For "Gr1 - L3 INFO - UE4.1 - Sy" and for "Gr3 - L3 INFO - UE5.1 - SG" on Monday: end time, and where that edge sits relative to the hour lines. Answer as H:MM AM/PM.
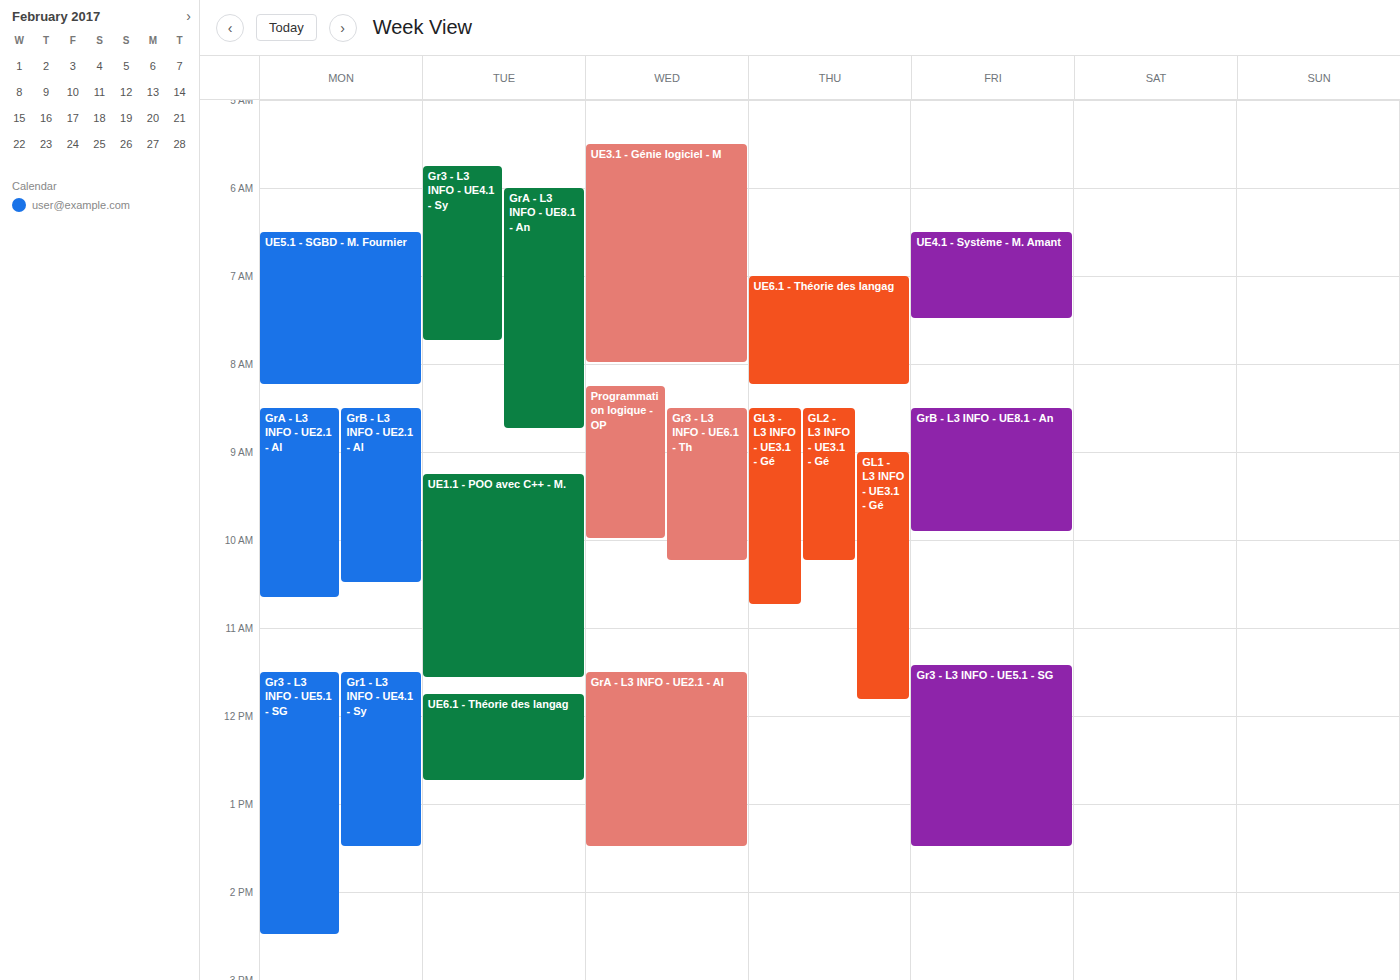
"Gr1 - L3 INFO - UE4.1 - Sy": 1:30 PM, halfway between the 1 PM and 2 PM lines. "Gr3 - L3 INFO - UE5.1 - SG": 2:30 PM, halfway between the 2 PM and 3 PM lines.